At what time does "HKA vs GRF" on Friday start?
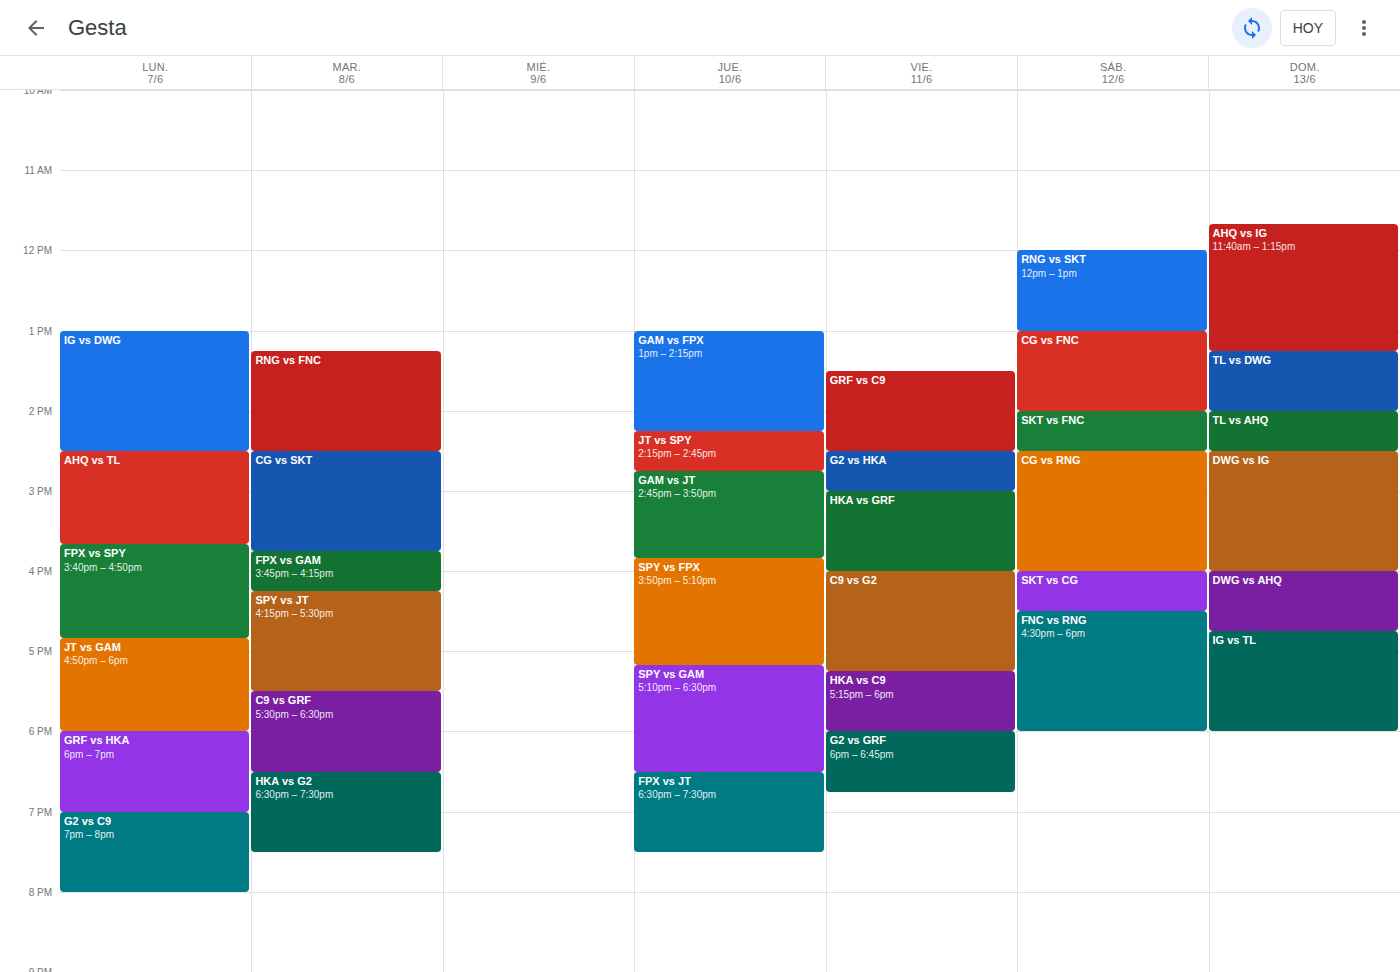
3:00 PM